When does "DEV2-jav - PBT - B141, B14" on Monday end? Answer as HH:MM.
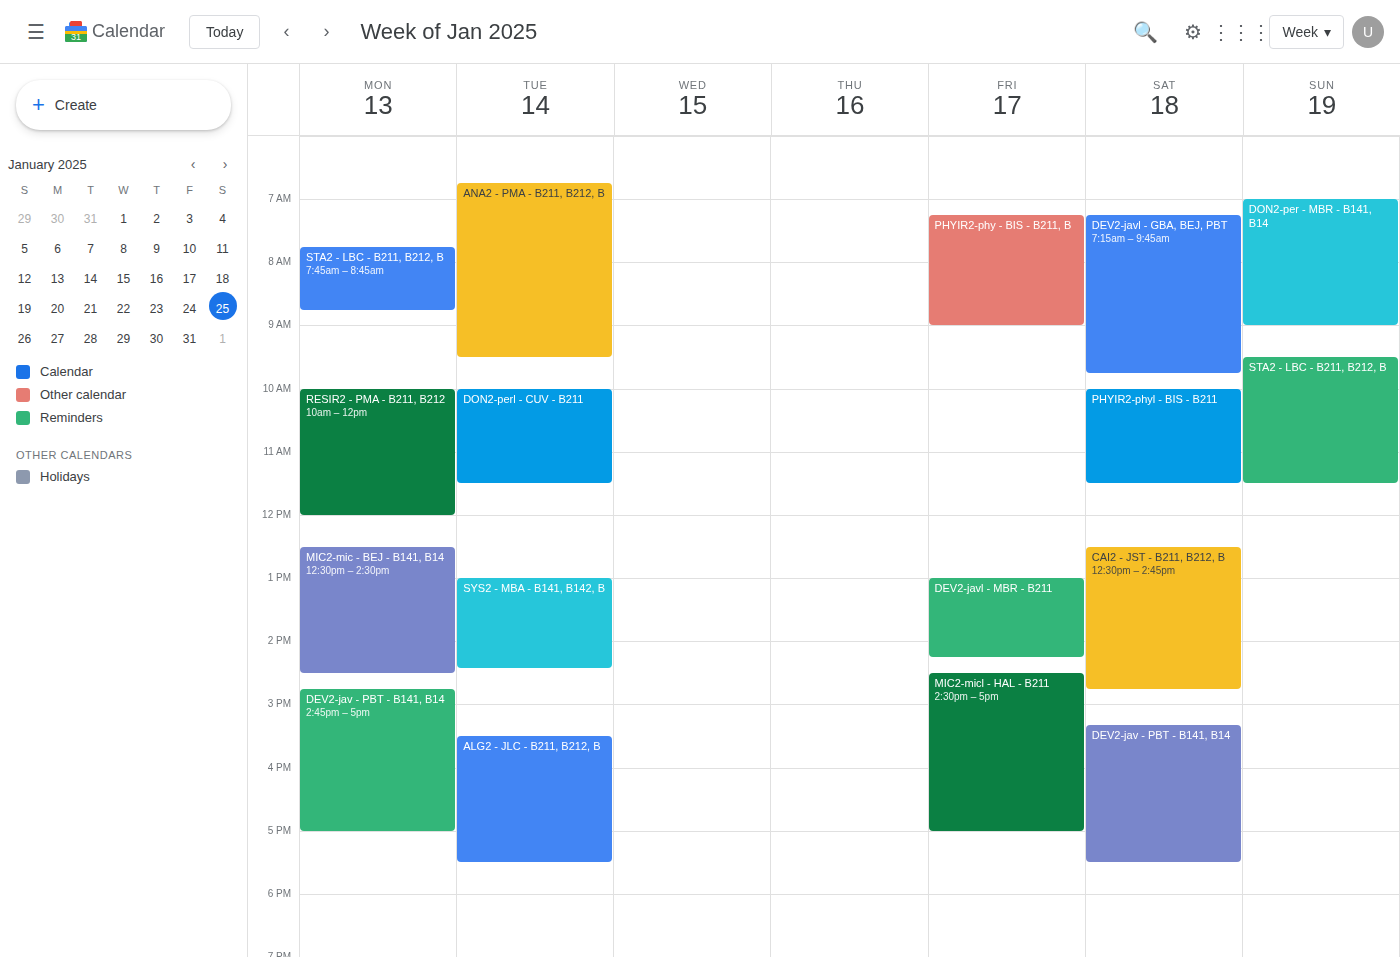
17:00